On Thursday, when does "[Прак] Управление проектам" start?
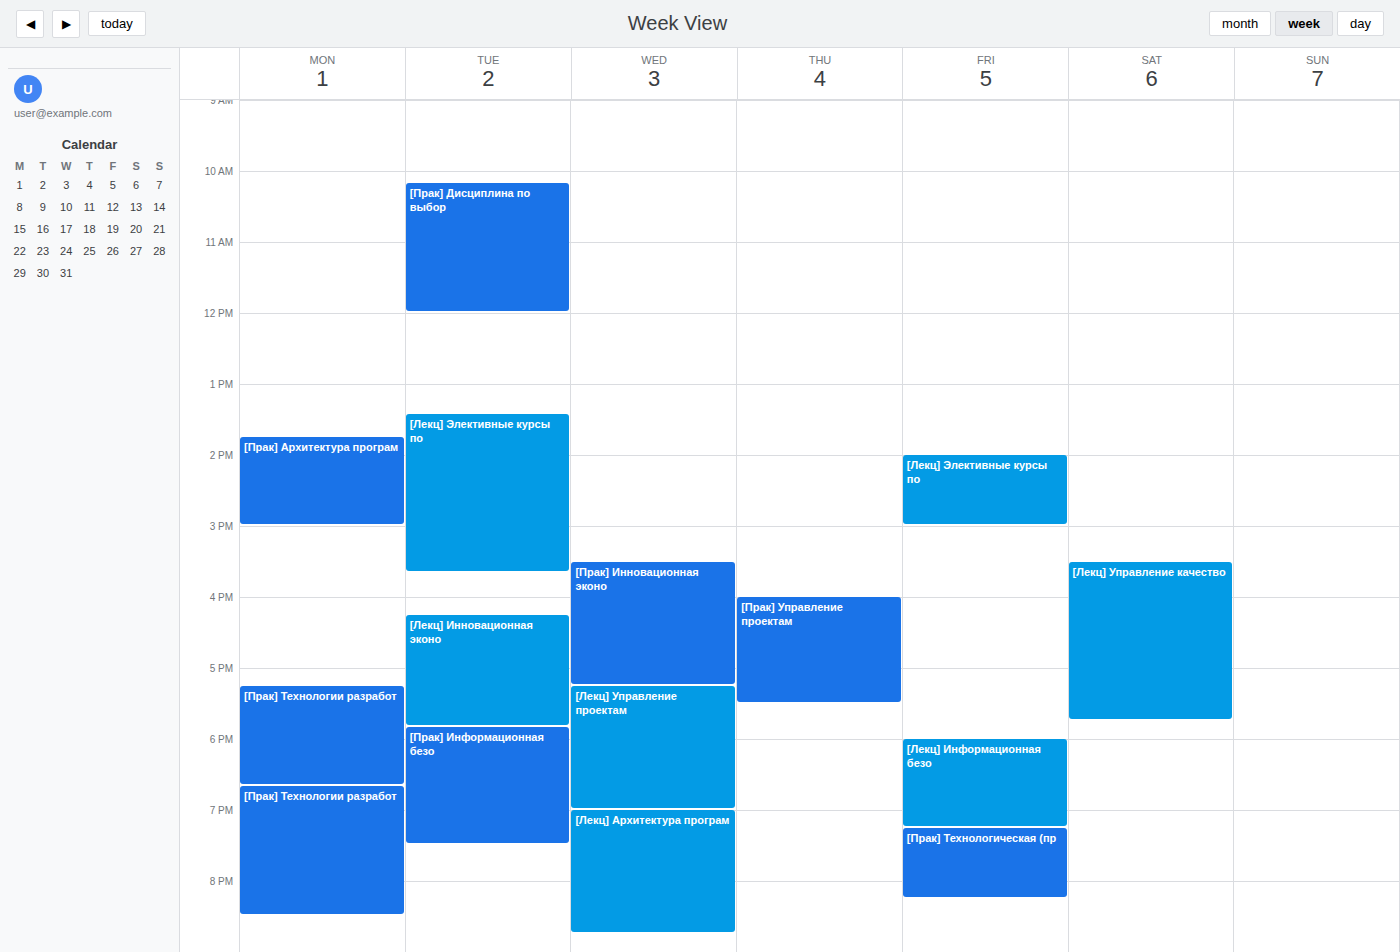
16:00